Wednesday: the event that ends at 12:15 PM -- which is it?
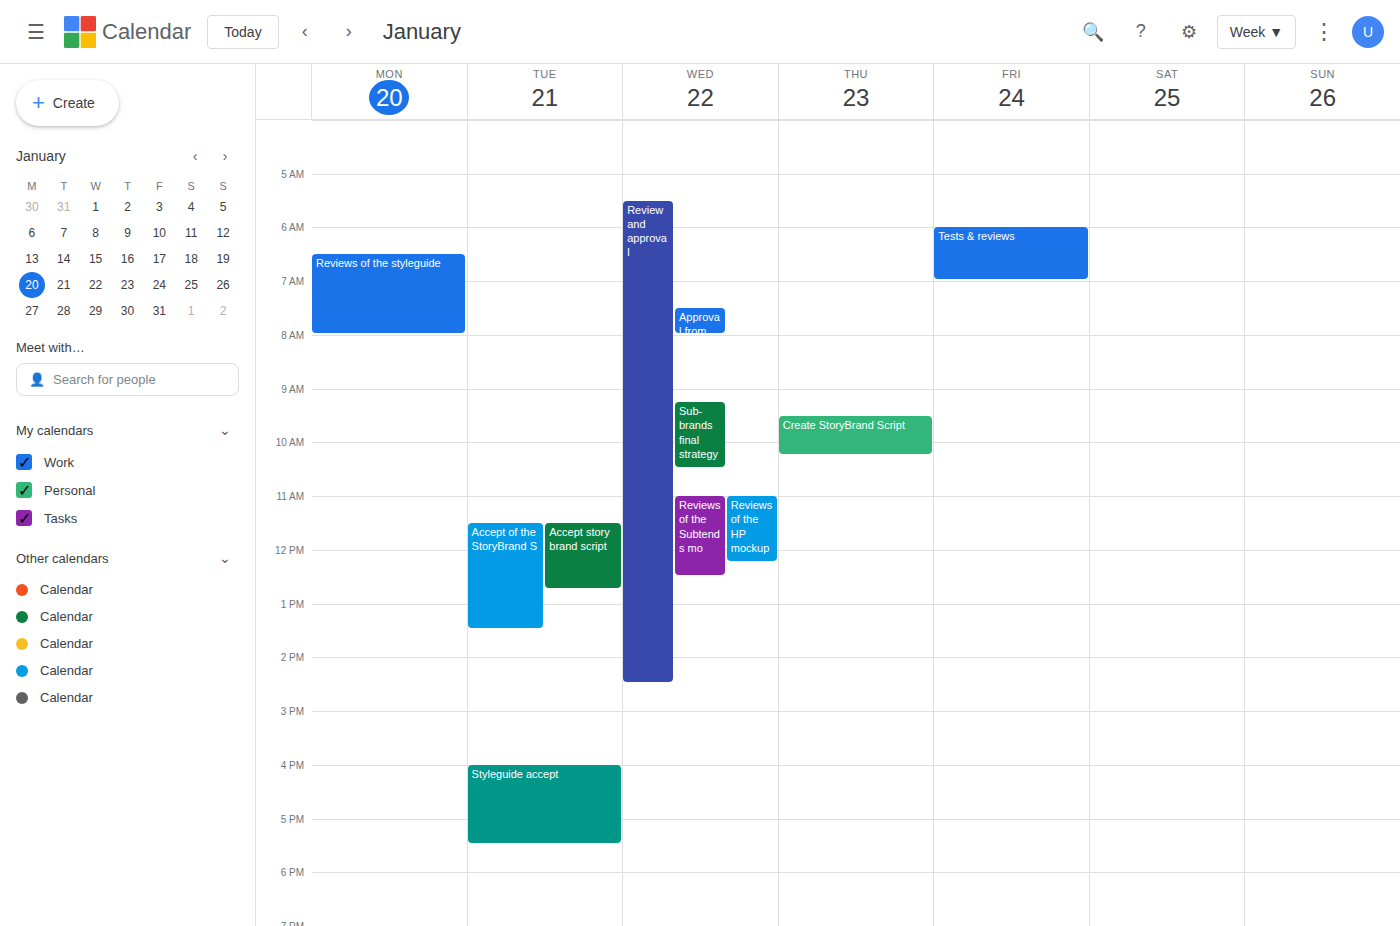
"Reviews of the HP mockup"